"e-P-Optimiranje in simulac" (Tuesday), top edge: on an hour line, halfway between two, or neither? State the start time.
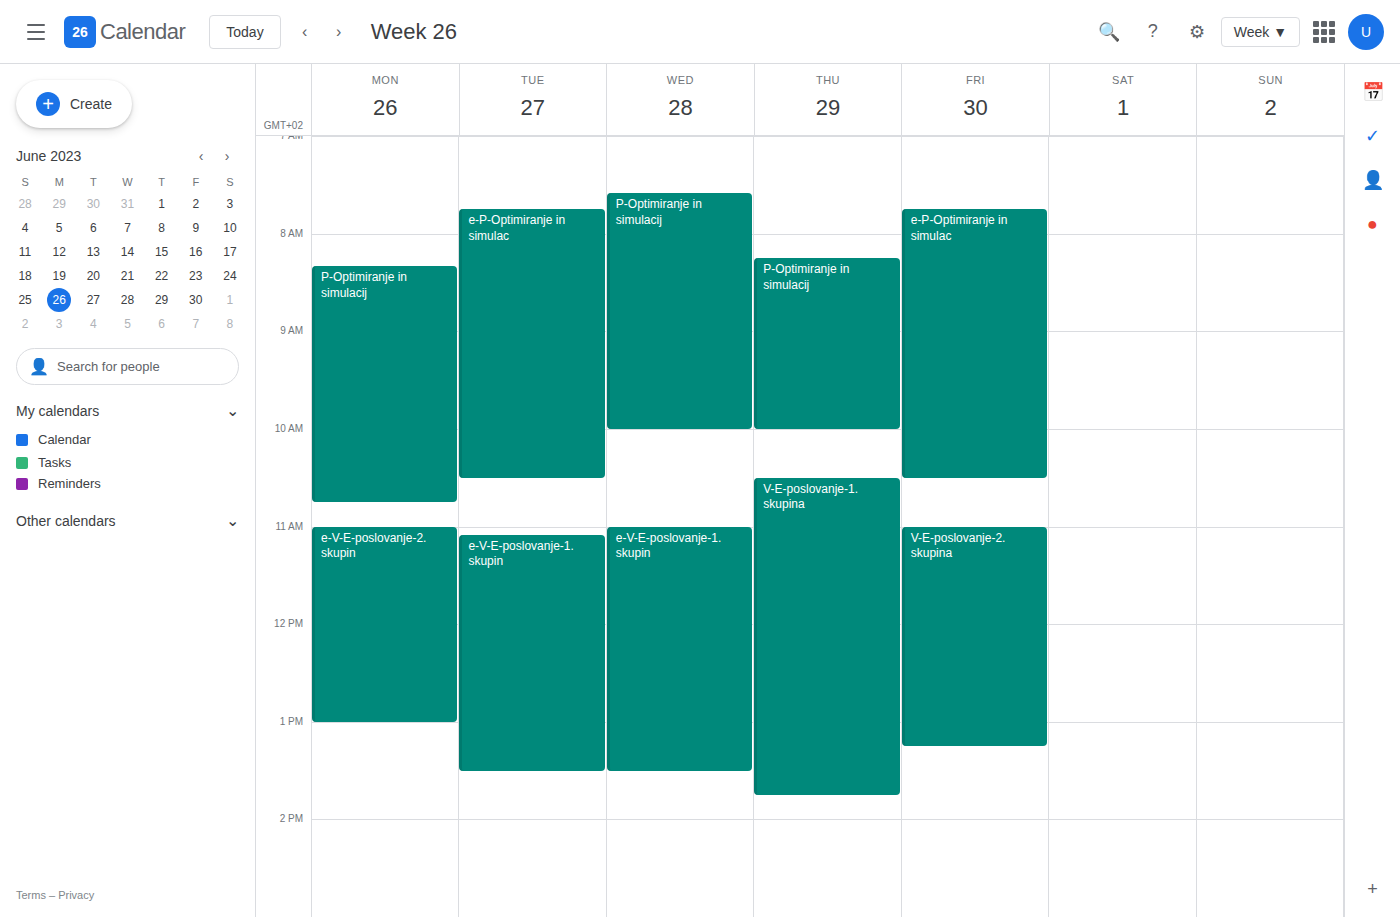
07:45 -- neither: three quarters of the way from the 07:00 line to the 08:00 line.